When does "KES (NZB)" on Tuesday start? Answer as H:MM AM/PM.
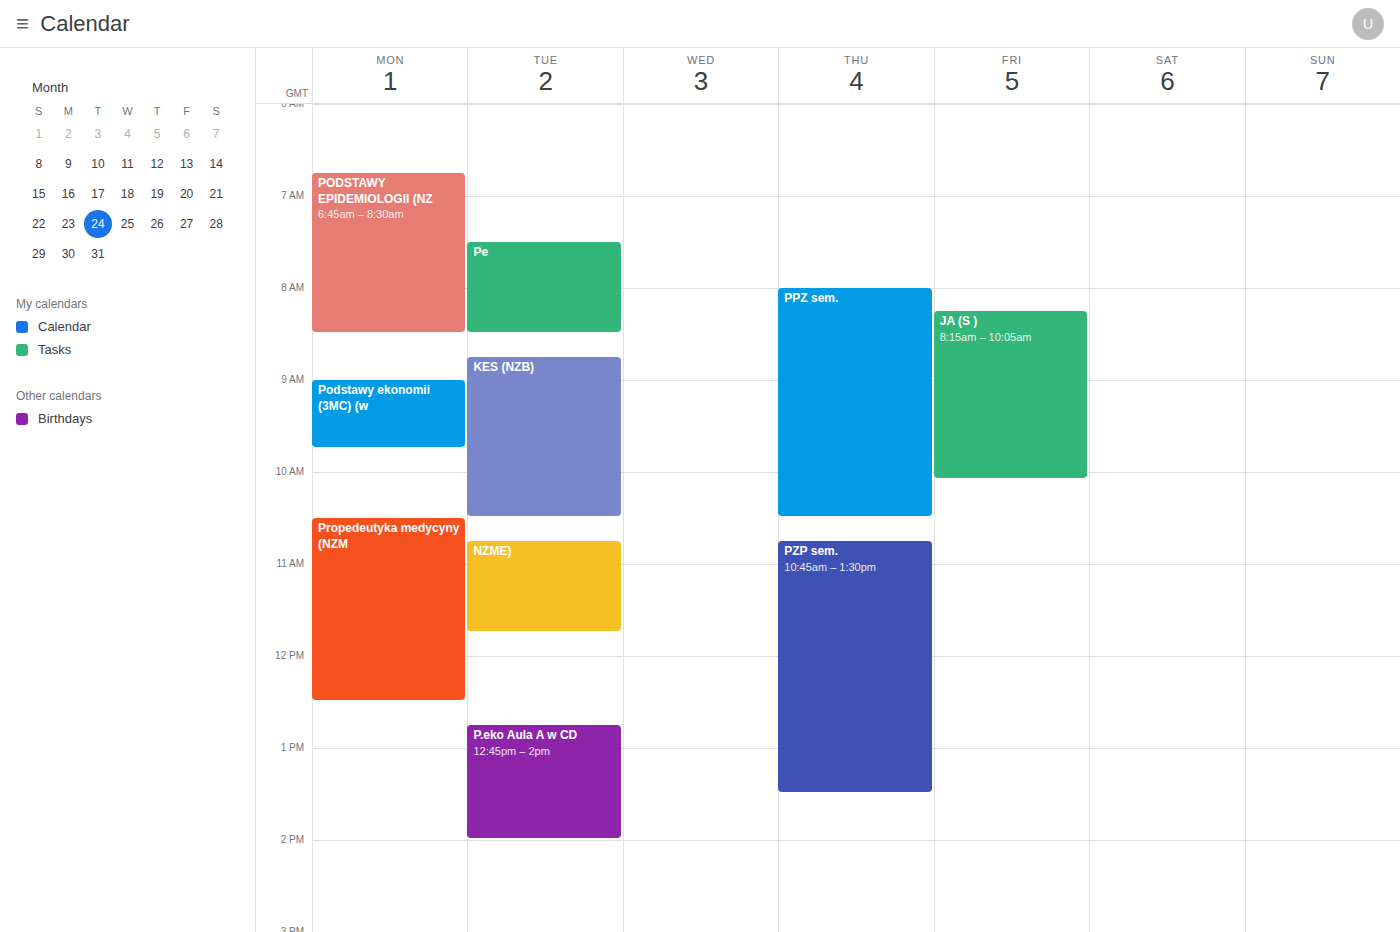
8:45 AM